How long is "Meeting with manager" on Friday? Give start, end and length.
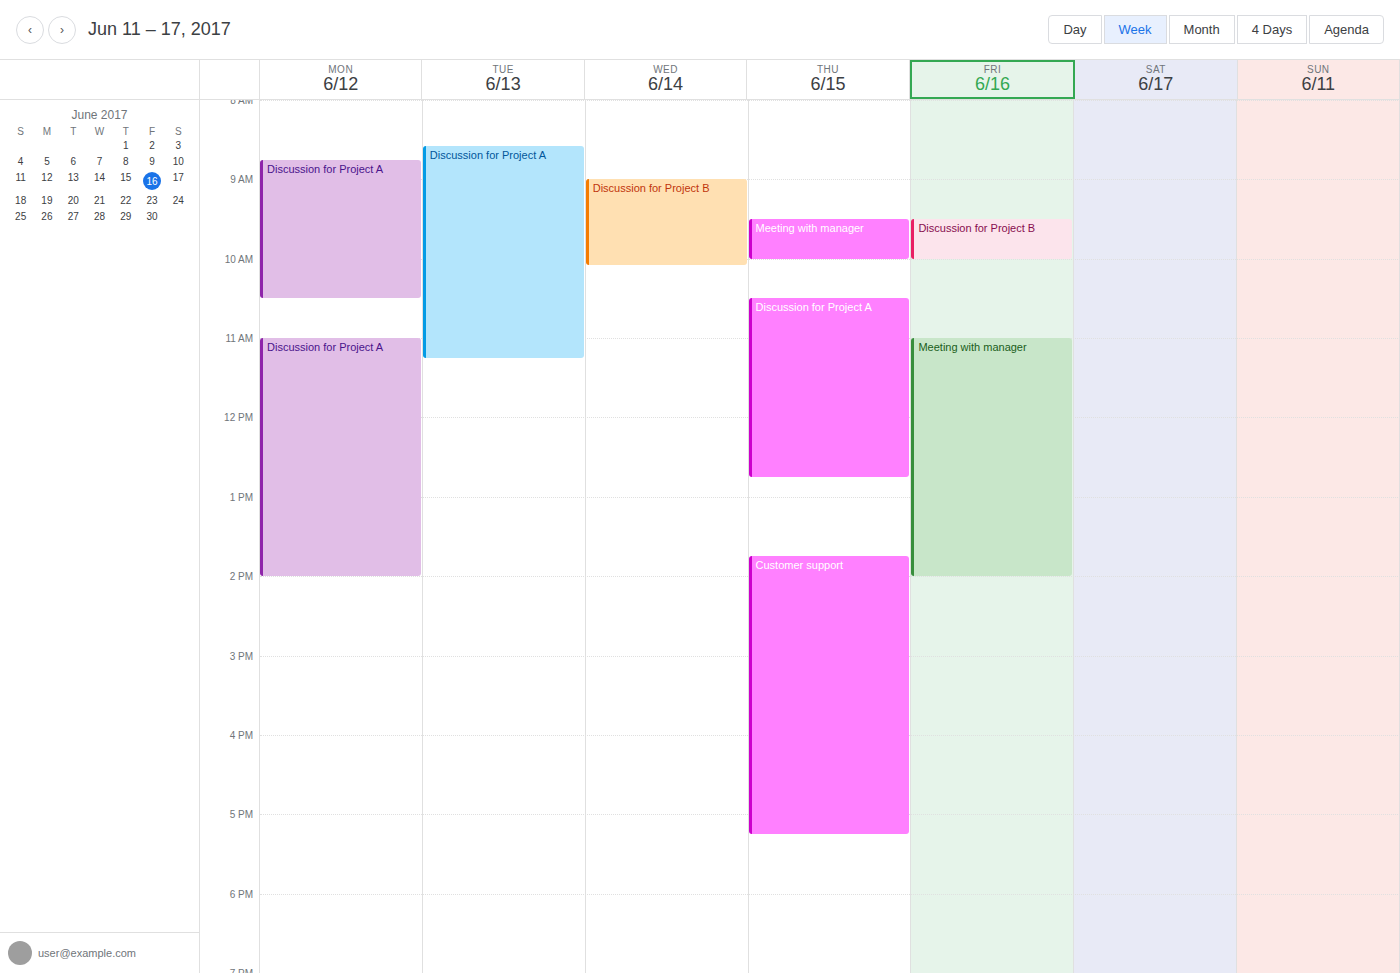
11:00 AM to 2:00 PM, 3 hours